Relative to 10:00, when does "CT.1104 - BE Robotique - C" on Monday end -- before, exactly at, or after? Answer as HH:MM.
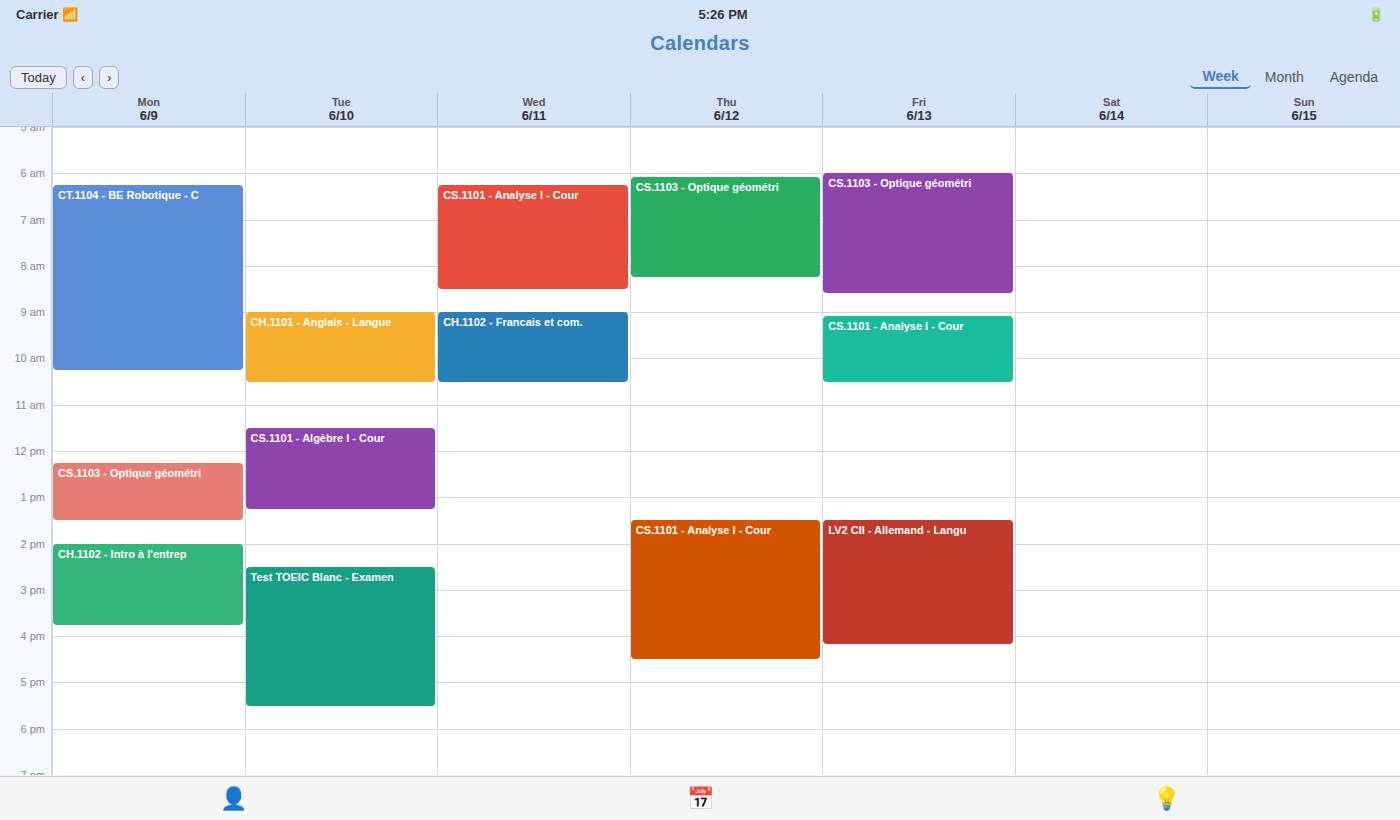
10:15 -- after 10:00, 15 minutes below the 10:00 line.